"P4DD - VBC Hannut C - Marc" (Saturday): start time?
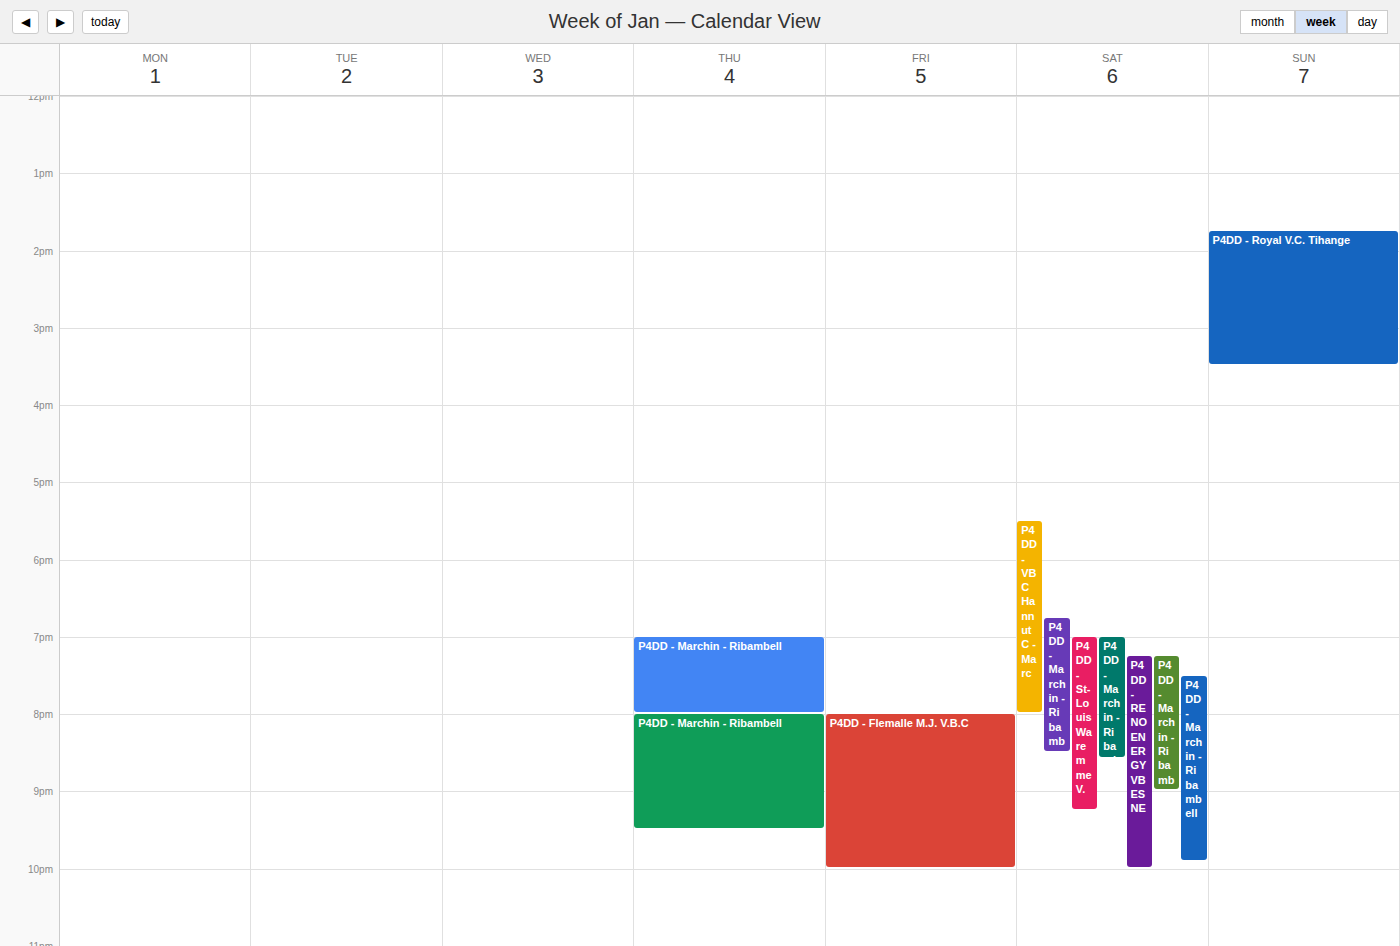
5:30 PM